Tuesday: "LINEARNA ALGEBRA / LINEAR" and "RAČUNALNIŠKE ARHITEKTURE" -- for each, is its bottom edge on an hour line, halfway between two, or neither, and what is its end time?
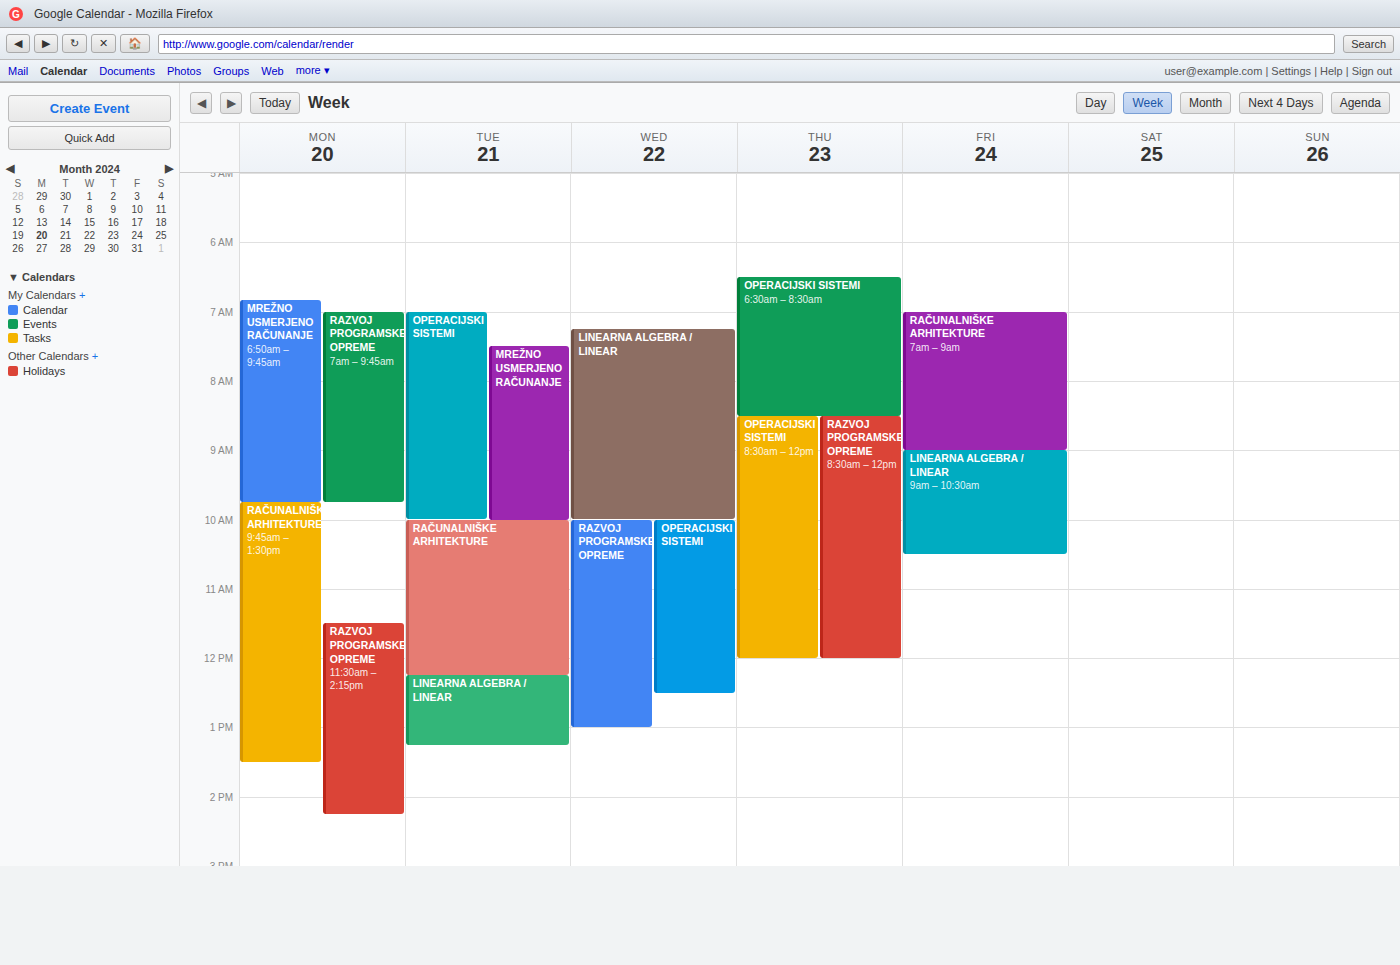
"LINEARNA ALGEBRA / LINEAR": 13:15, neither: a quarter of the way from the 13:00 line to the 14:00 line. "RAČUNALNIŠKE ARHITEKTURE": 12:15, neither: a quarter of the way from the 12:00 line to the 13:00 line.